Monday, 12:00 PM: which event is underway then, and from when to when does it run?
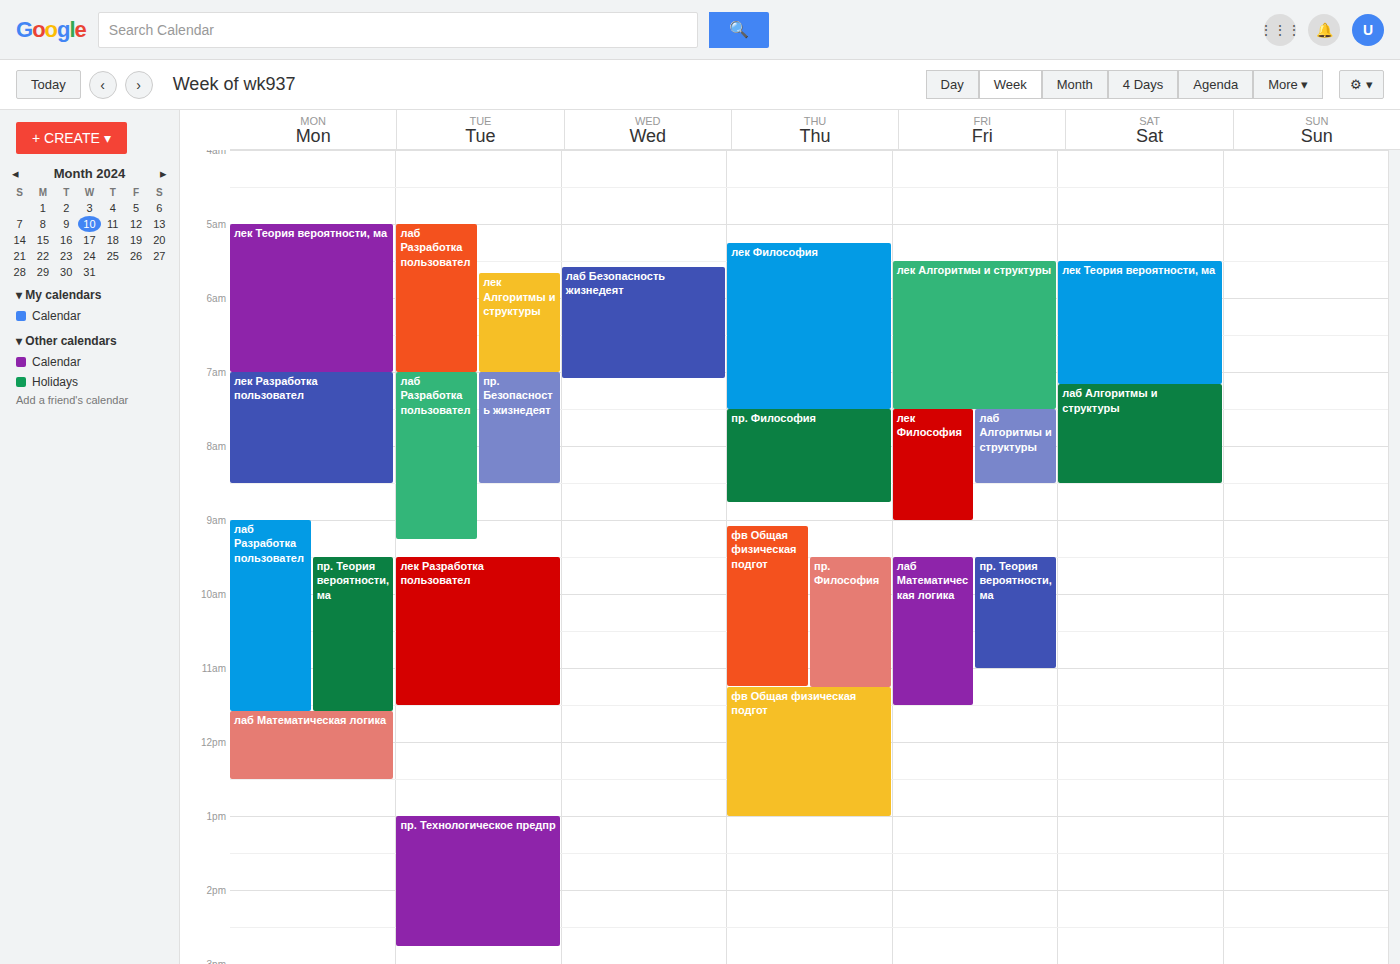
"лаб Математическая логика", 11:35 AM to 12:30 PM